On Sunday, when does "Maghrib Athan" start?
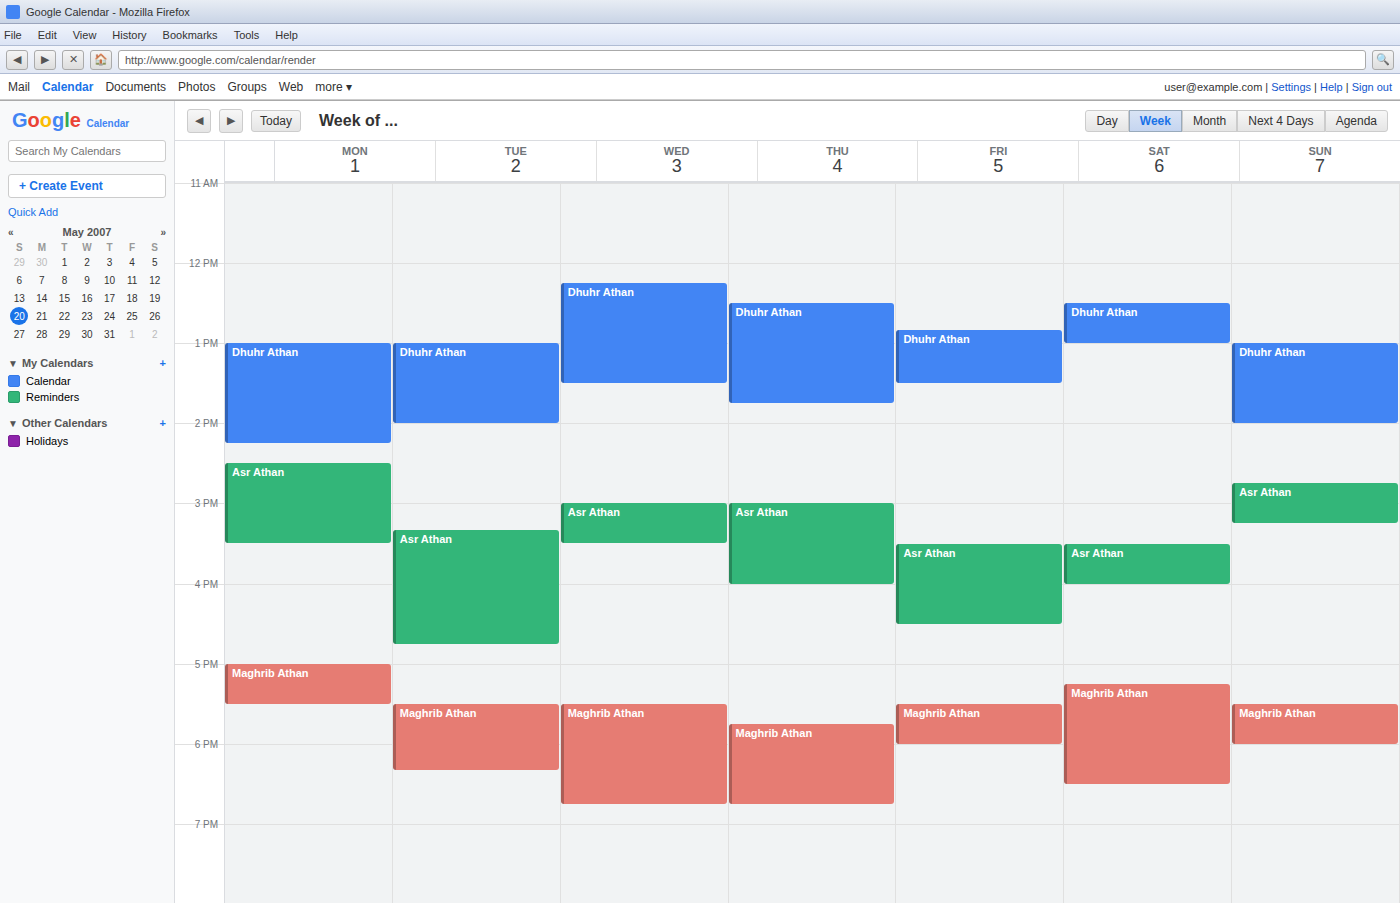
17:30